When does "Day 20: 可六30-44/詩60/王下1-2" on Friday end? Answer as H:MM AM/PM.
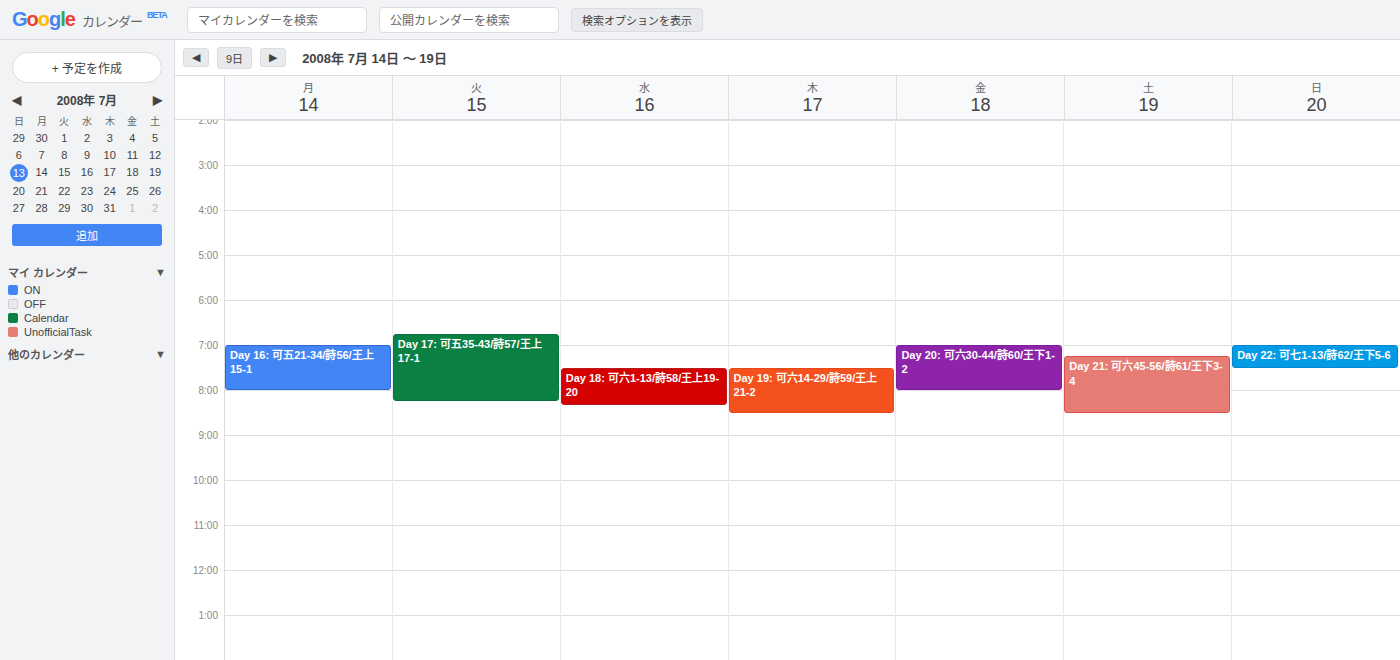
8:00 AM